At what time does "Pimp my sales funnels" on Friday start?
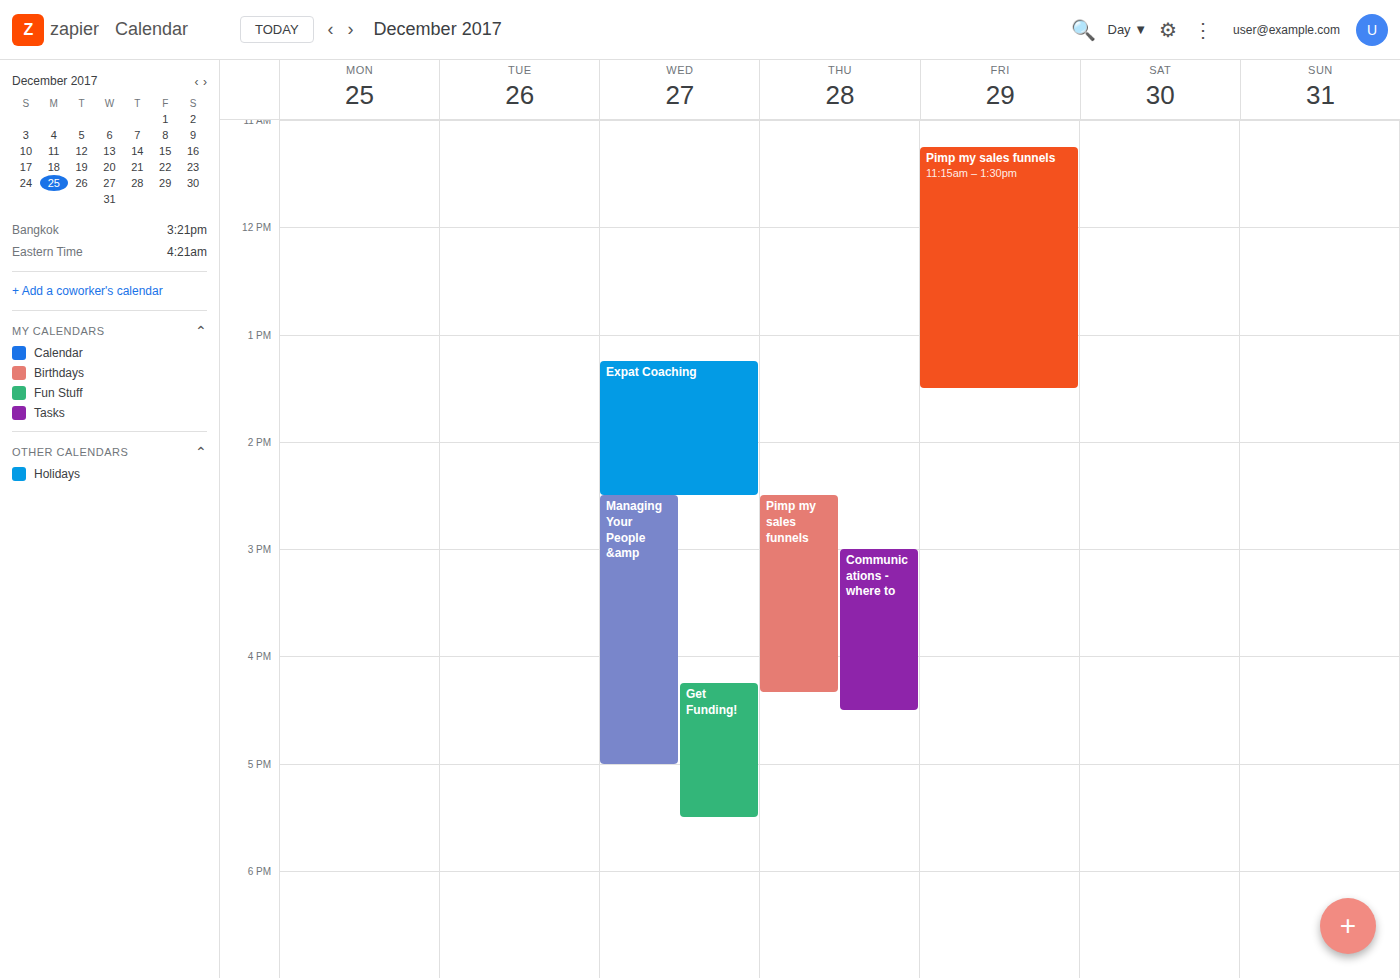
11:15 AM